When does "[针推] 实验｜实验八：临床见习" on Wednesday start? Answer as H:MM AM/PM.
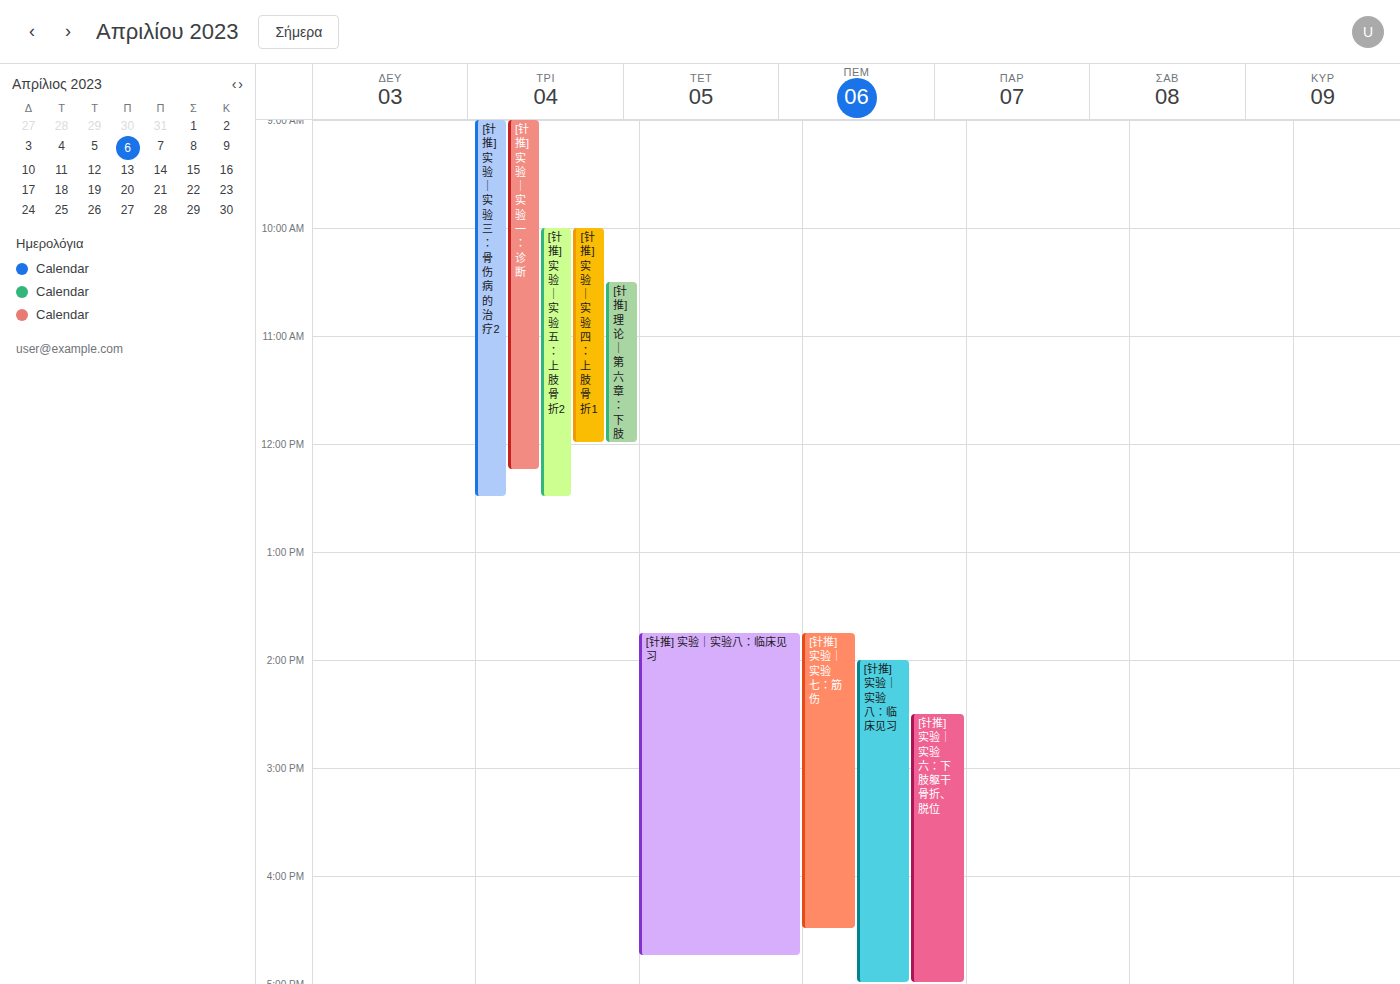
1:45 PM